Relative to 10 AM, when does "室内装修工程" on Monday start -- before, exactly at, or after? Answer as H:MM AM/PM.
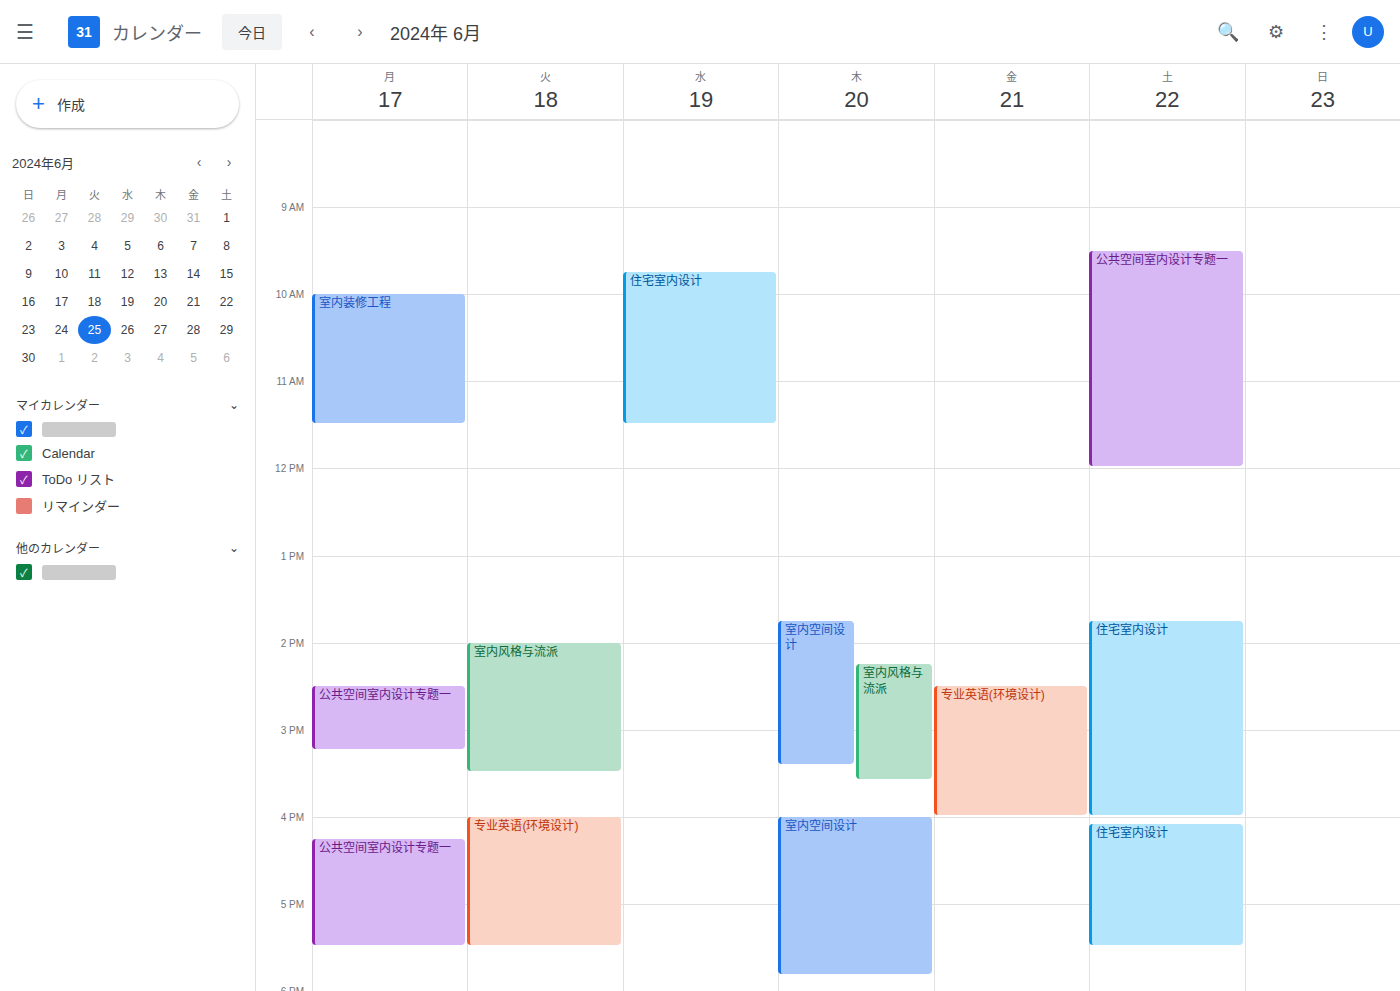
10:00 AM -- exactly at 10 AM, on the 10 AM line.